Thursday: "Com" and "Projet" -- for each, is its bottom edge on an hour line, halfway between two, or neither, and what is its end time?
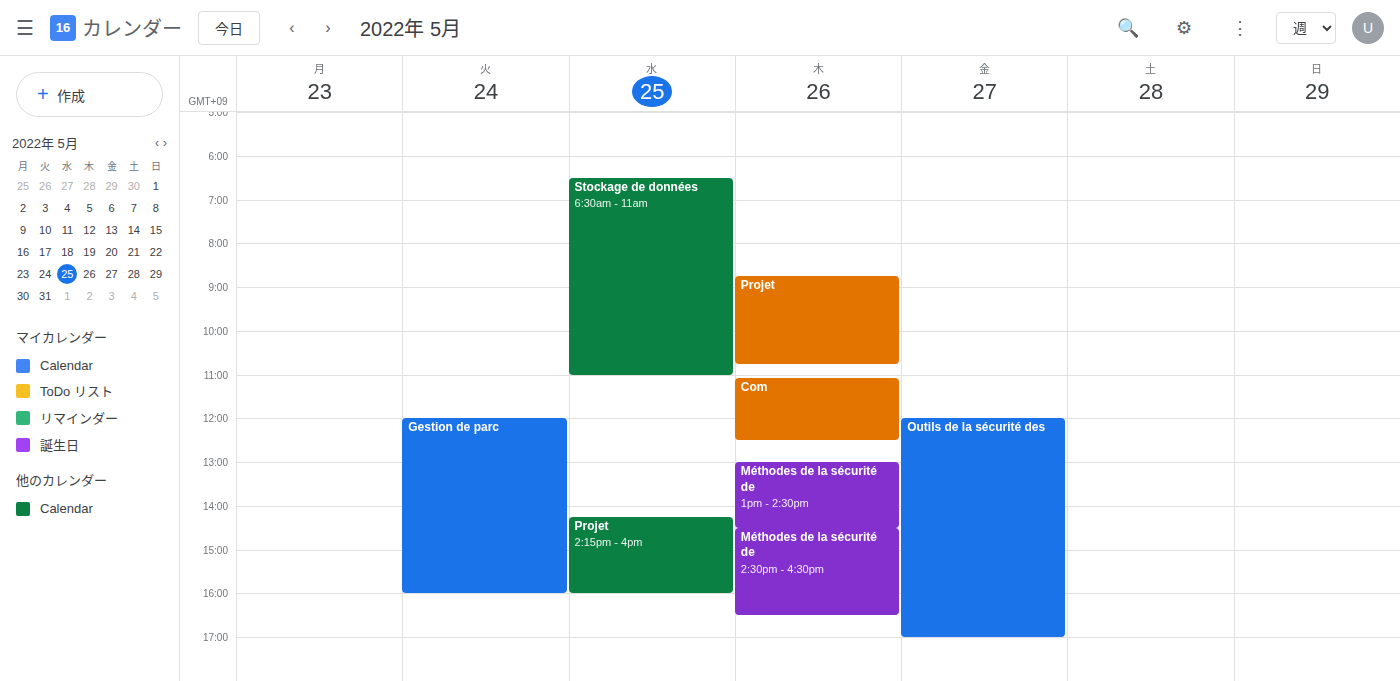
"Com": 12:30, halfway between the 12:00 and 13:00 lines. "Projet": 10:45, neither: three quarters of the way from the 10:00 line to the 11:00 line.